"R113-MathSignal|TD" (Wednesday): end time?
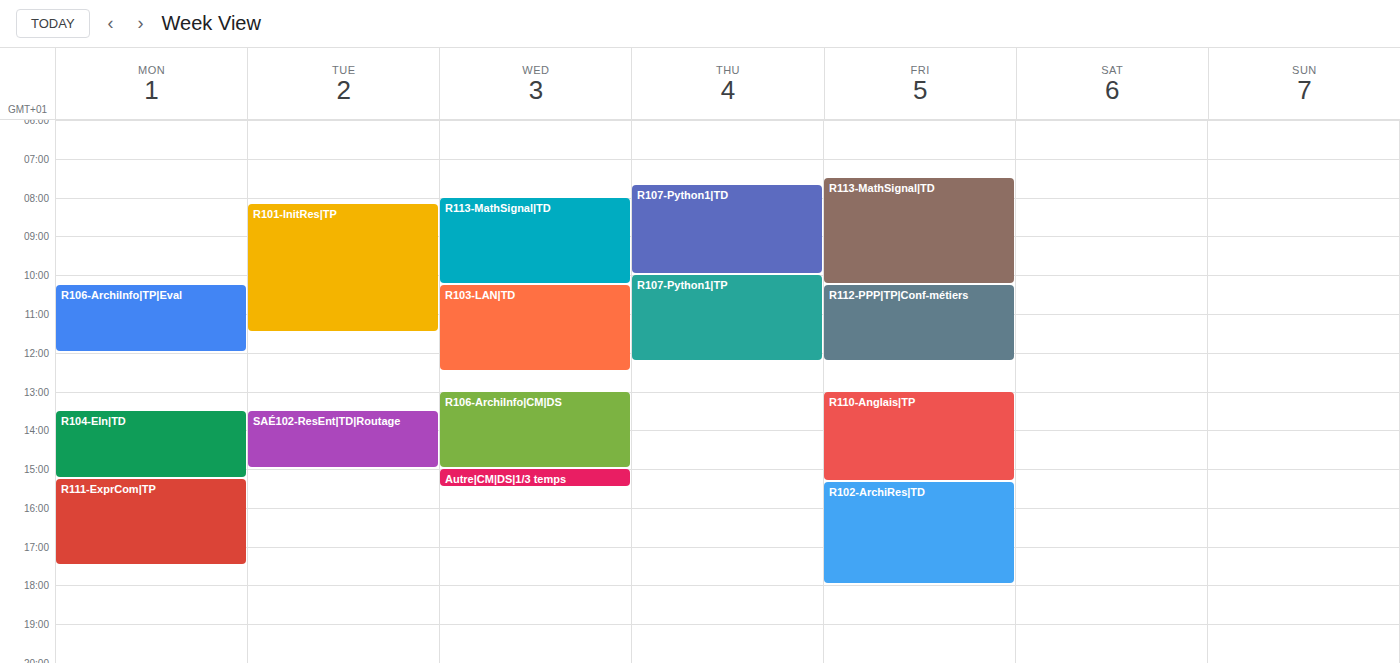
10:15 AM